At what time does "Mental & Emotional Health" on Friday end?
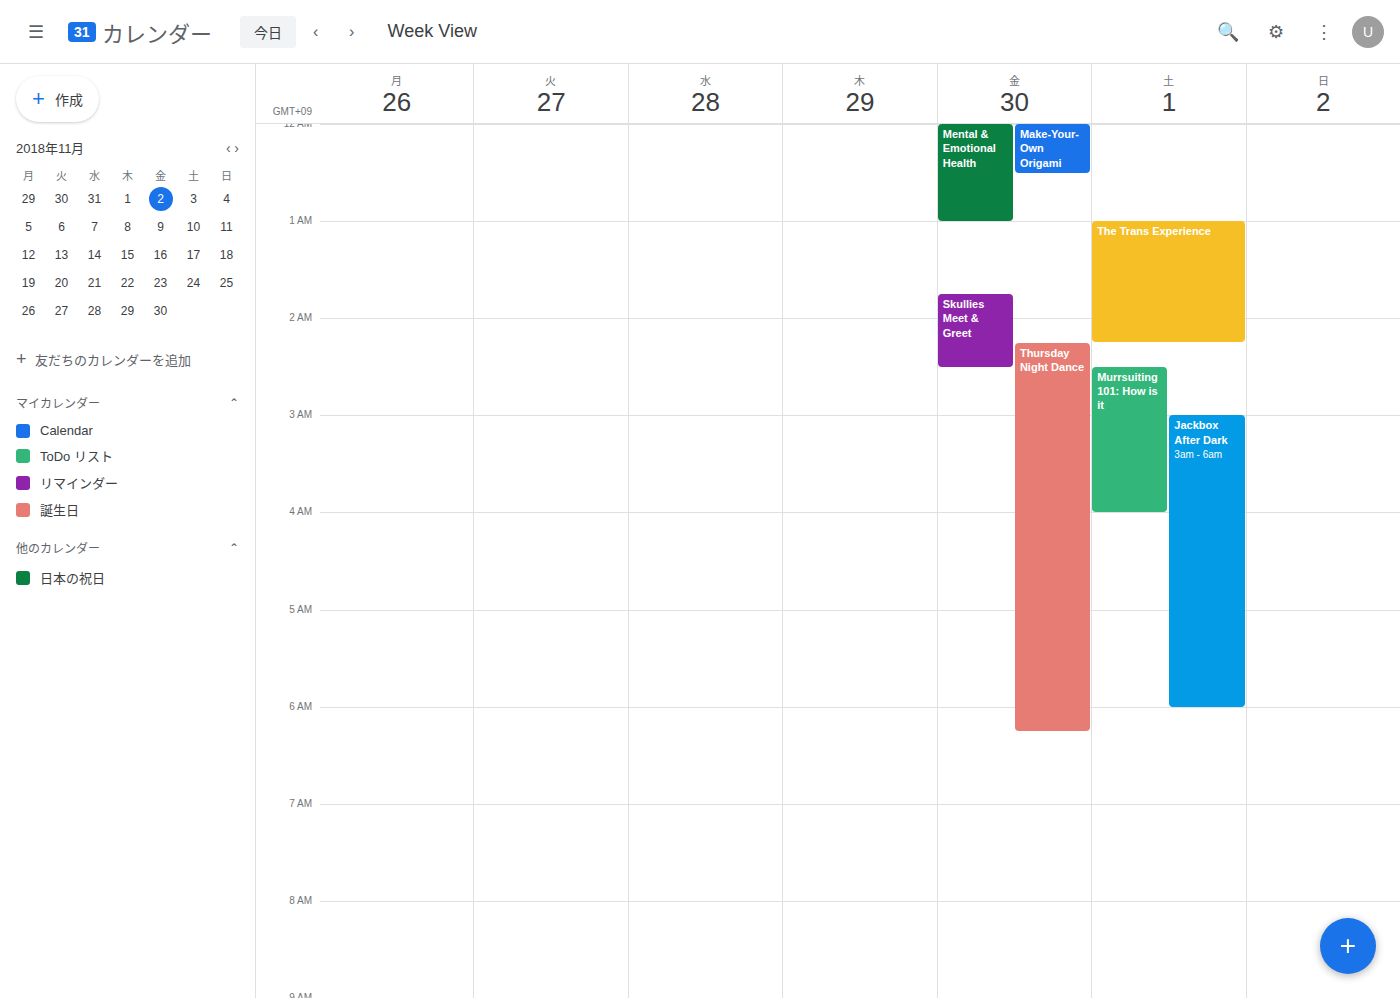
1:00 AM